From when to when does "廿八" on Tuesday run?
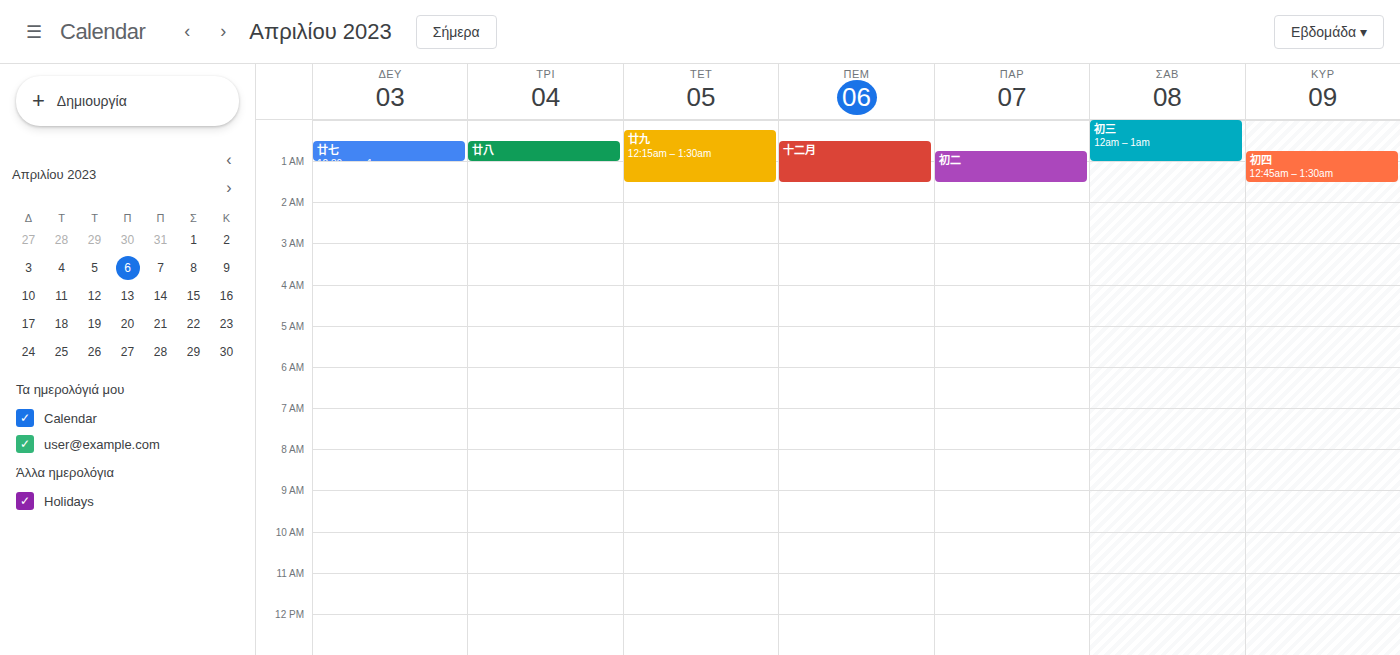
00:30 to 01:00